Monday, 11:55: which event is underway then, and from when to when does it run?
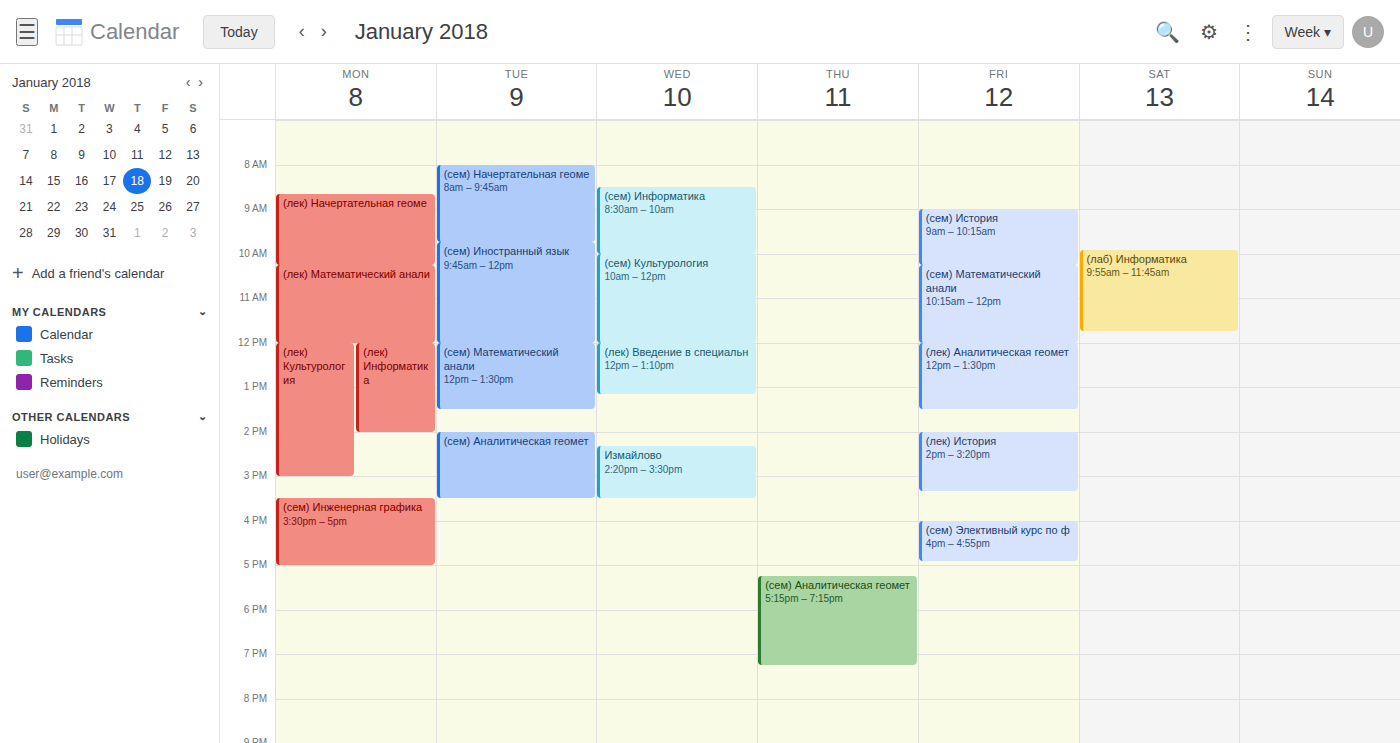
"(лек) Математический анали", 10:15 to 12:00